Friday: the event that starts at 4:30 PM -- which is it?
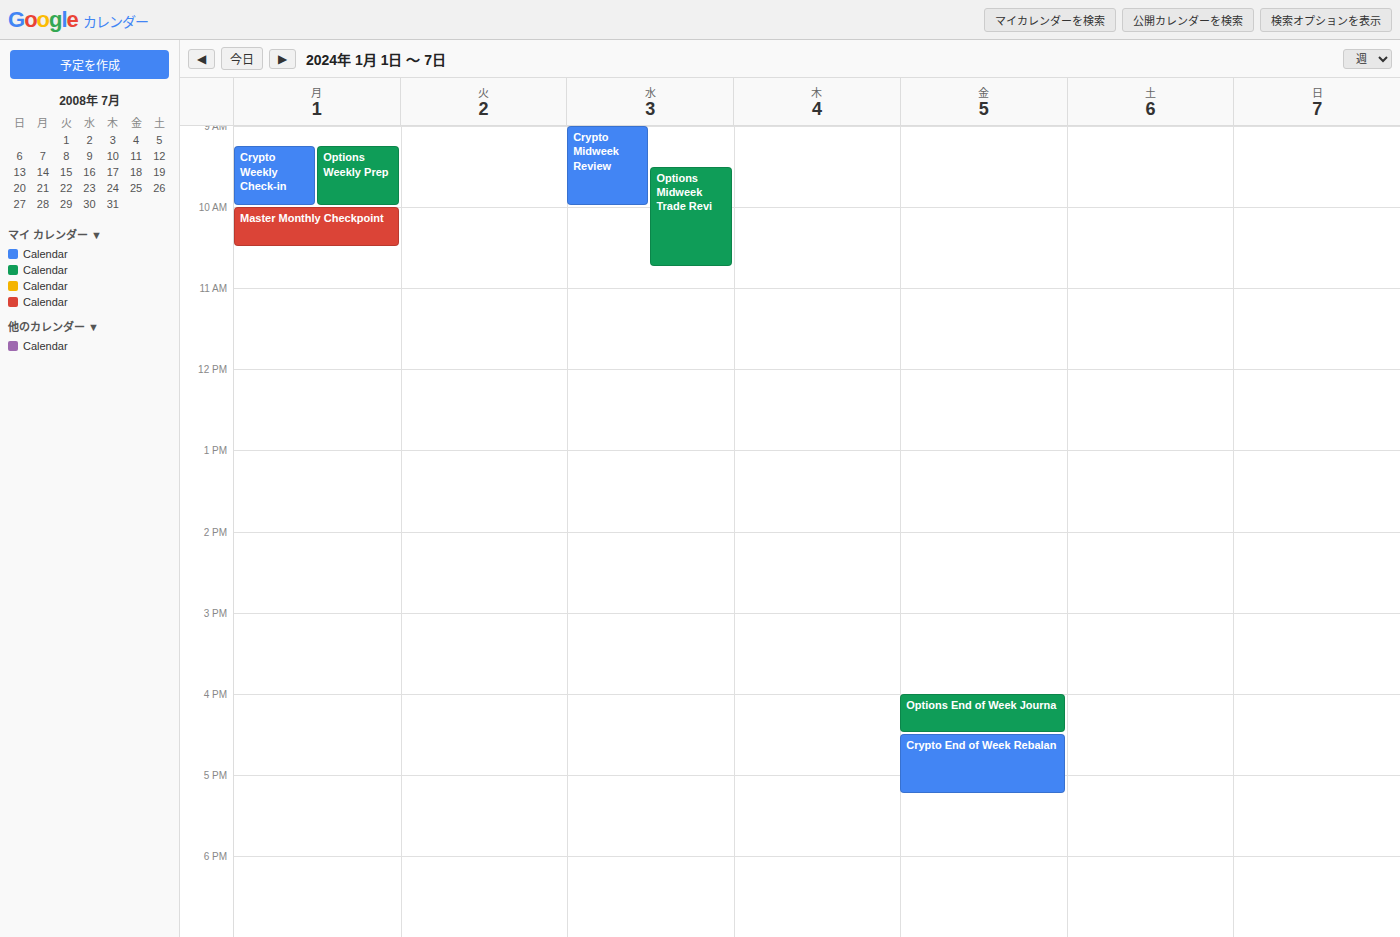
"Crypto End of Week Rebalan"